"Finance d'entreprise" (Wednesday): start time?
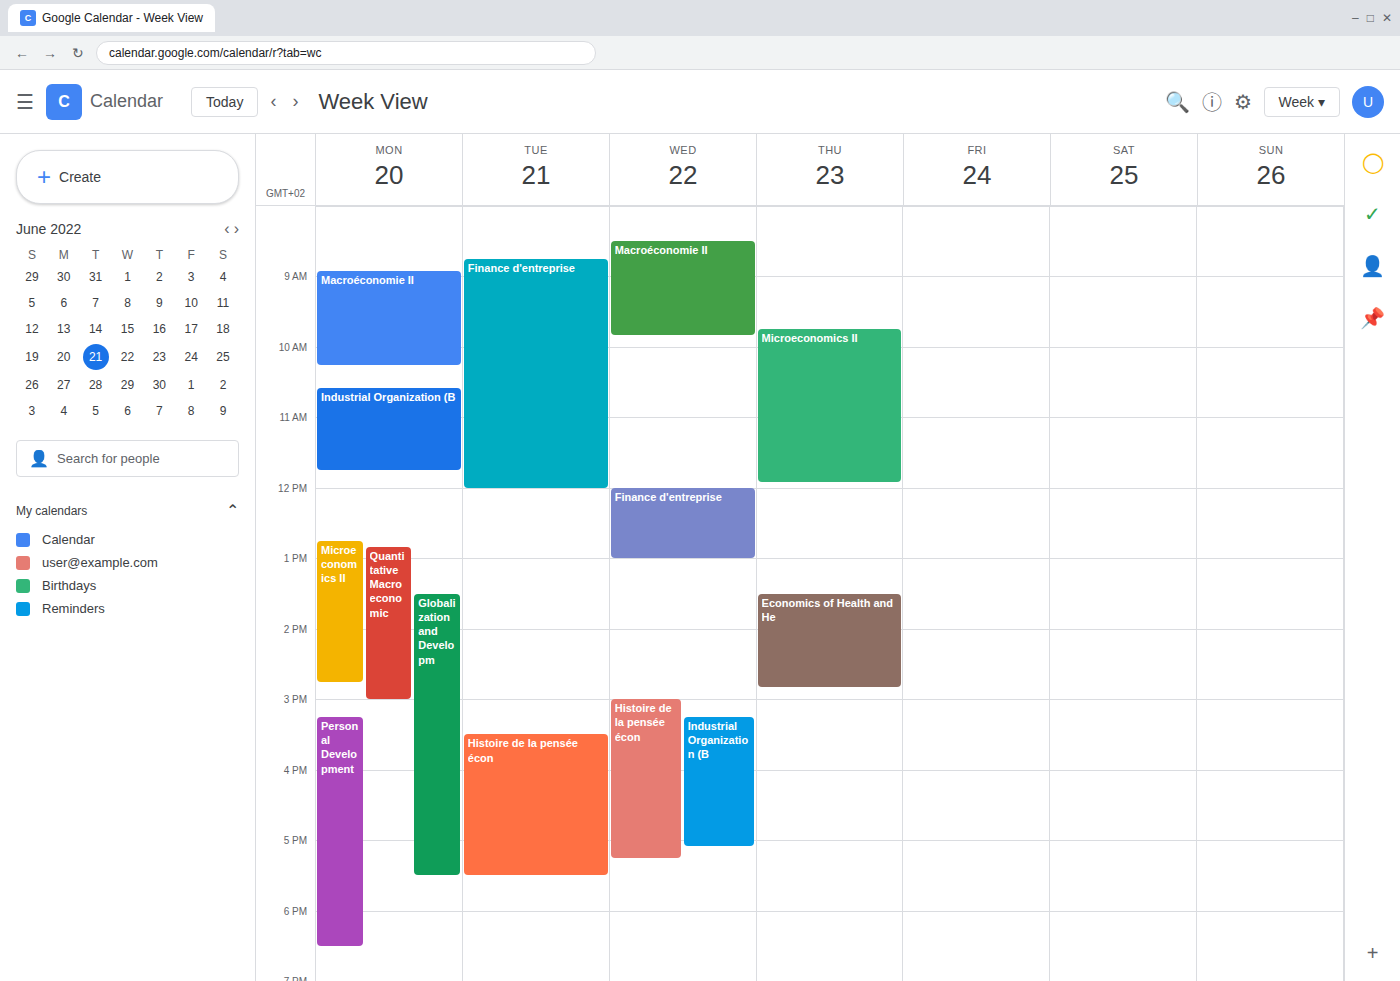
12:00 PM